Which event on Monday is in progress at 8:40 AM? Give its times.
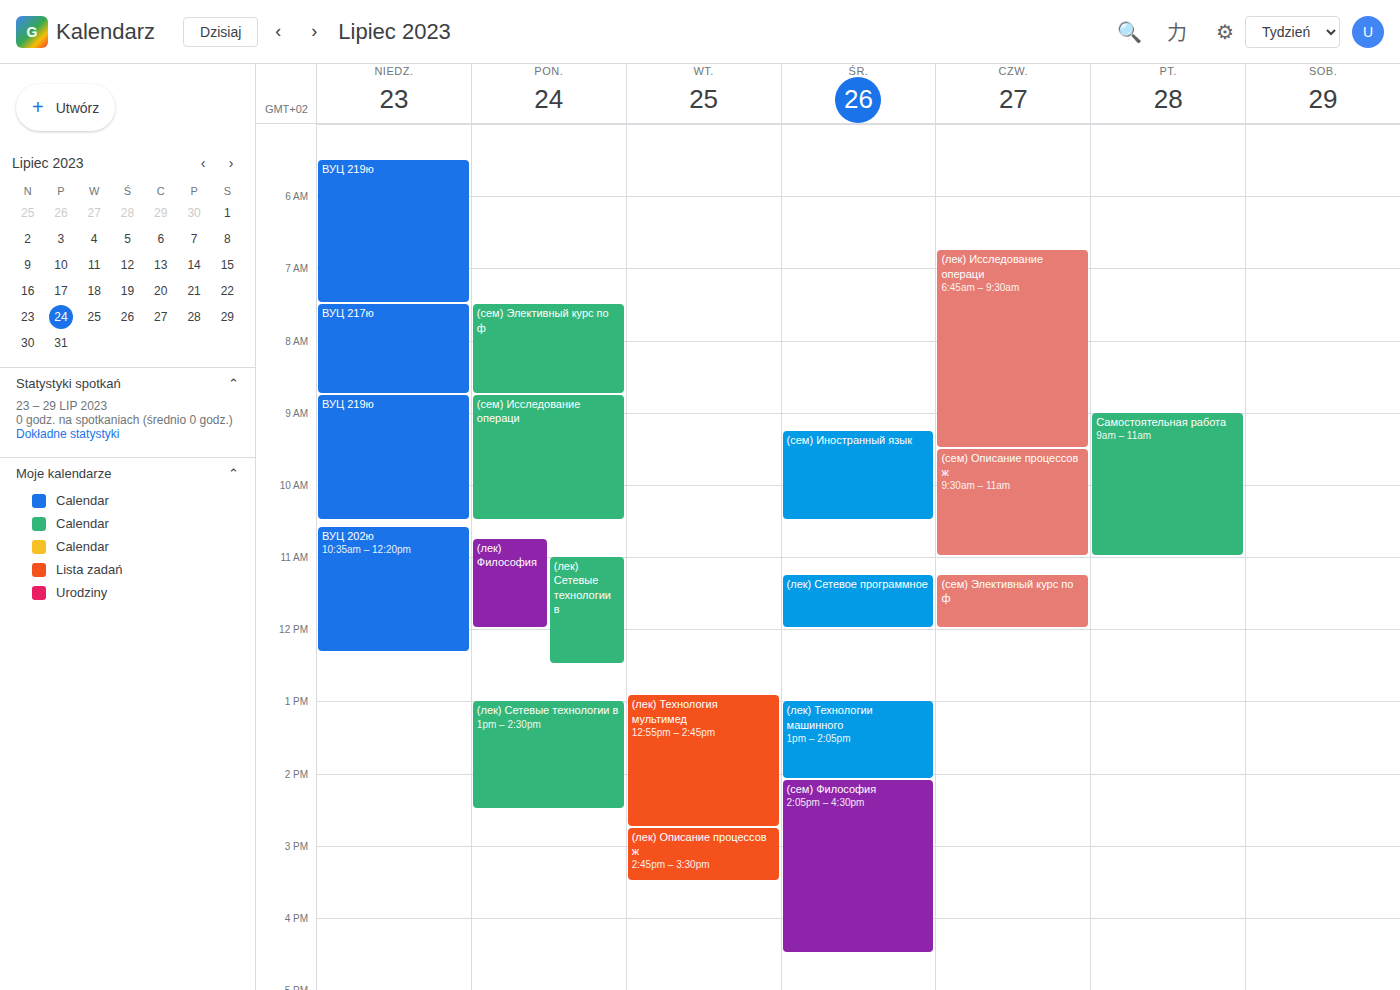
"(сем) Элективный курс по ф", 7:30 AM to 8:45 AM